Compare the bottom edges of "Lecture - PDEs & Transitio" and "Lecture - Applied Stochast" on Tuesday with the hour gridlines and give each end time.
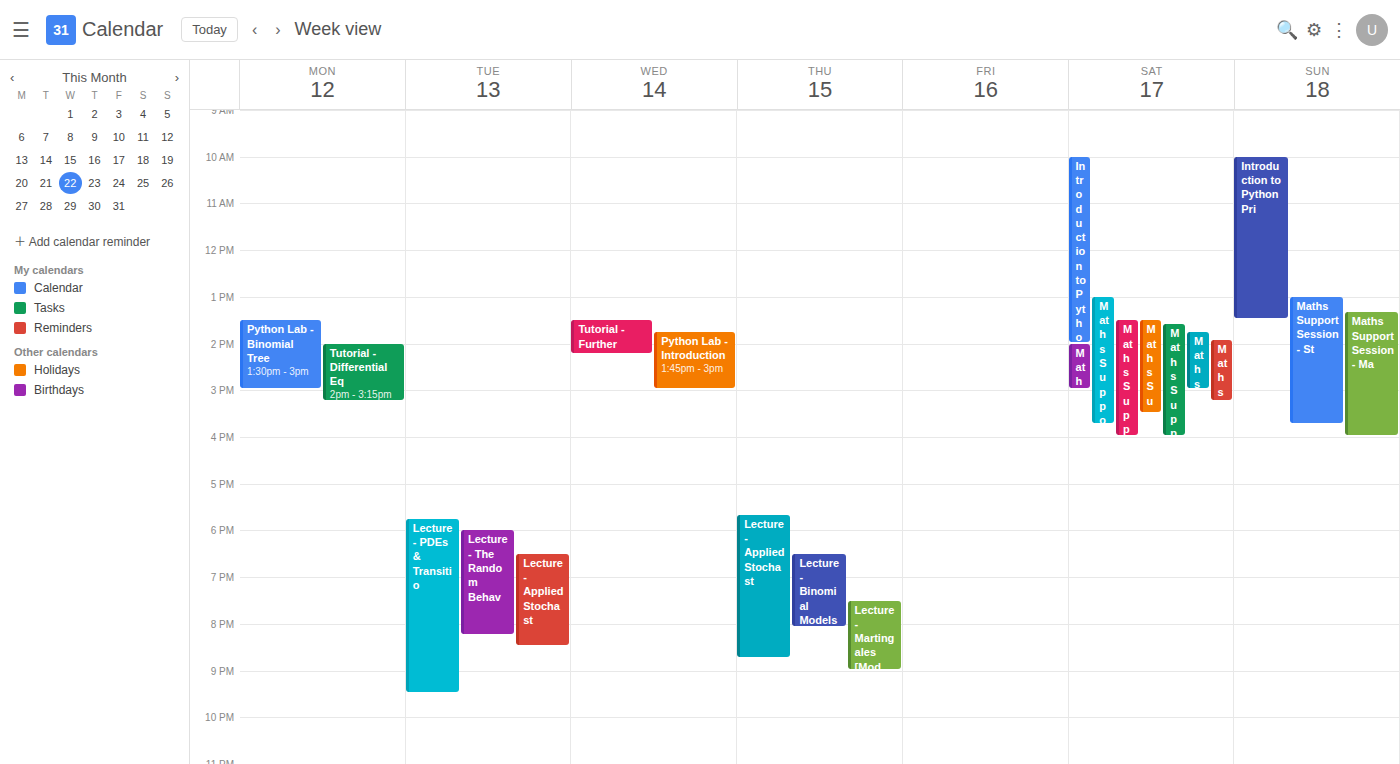
"Lecture - PDEs & Transitio": 9:30 PM, halfway between the 9 PM and 10 PM lines. "Lecture - Applied Stochast": 8:30 PM, halfway between the 8 PM and 9 PM lines.